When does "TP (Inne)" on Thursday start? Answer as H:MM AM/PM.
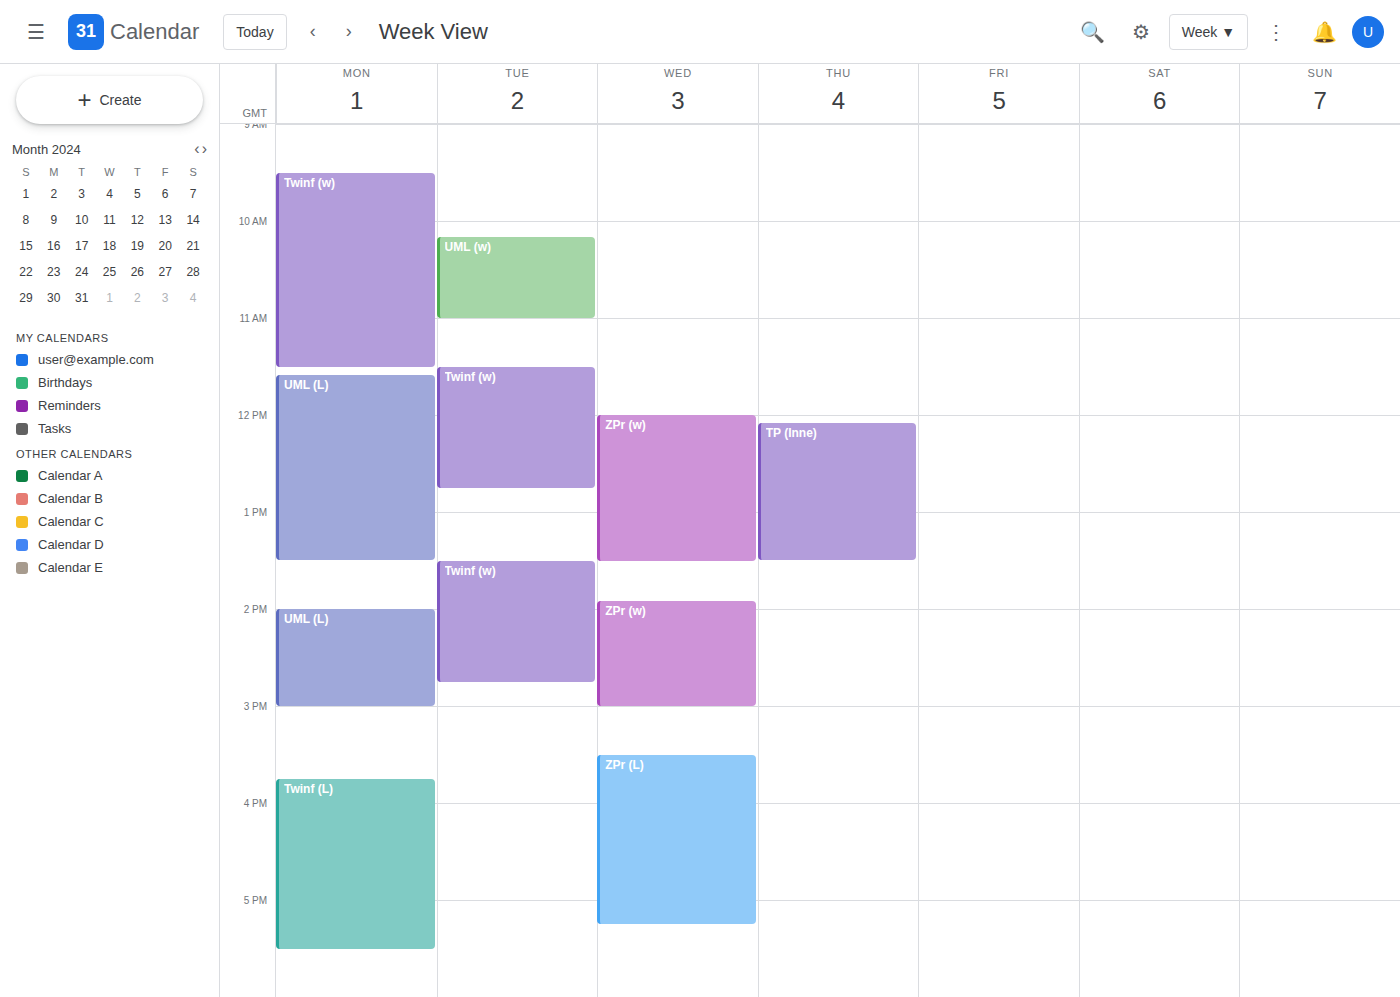
12:05 PM